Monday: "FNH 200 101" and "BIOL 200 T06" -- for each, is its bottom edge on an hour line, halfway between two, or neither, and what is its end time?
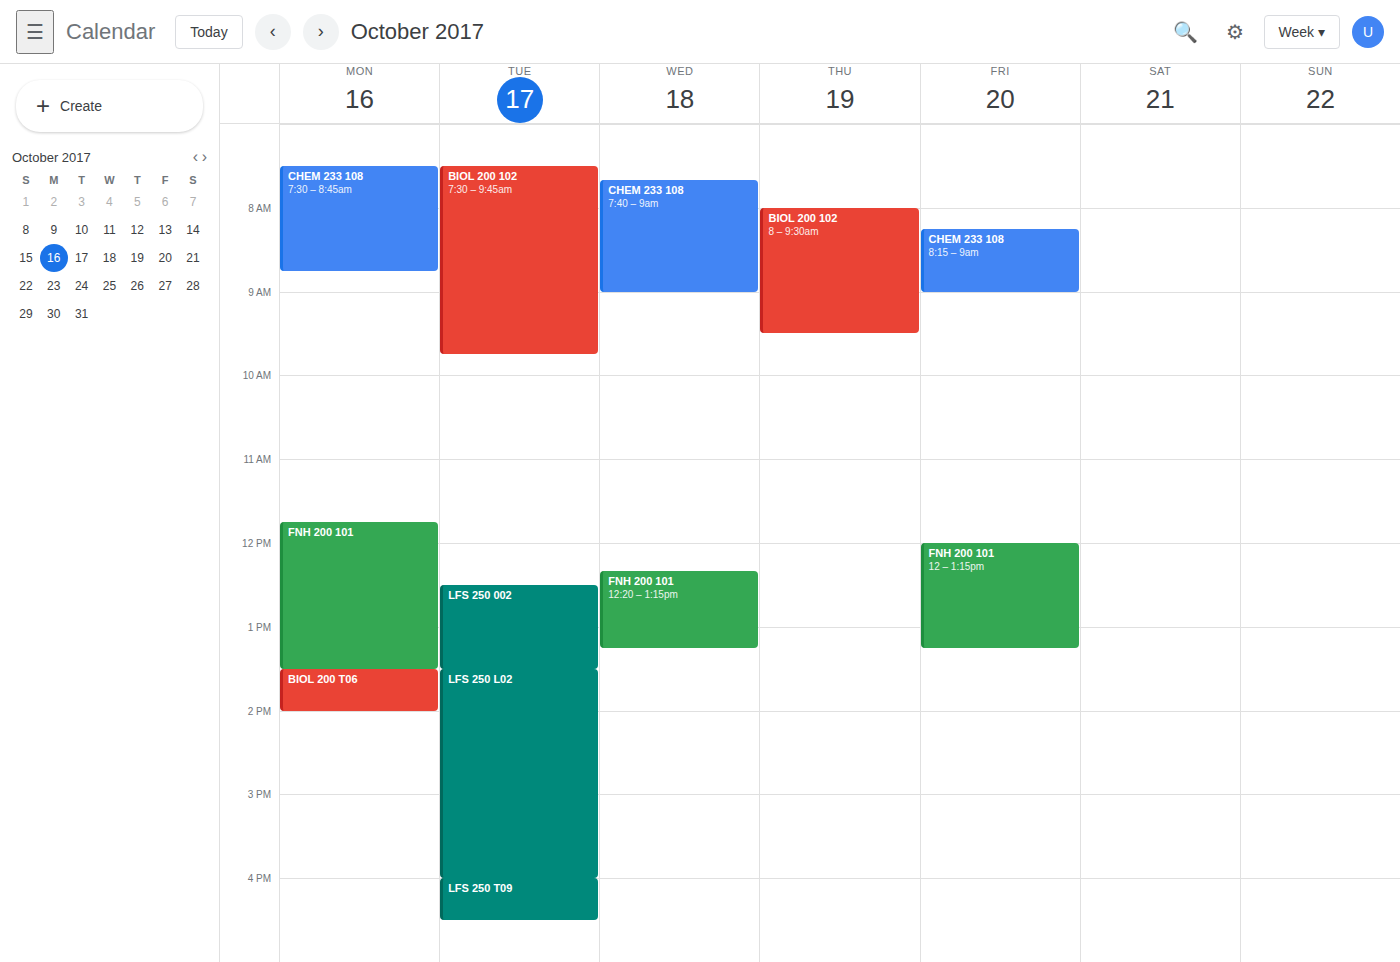
"FNH 200 101": 13:30, halfway between the 13:00 and 14:00 lines. "BIOL 200 T06": 14:00, exactly on the 14:00 line.